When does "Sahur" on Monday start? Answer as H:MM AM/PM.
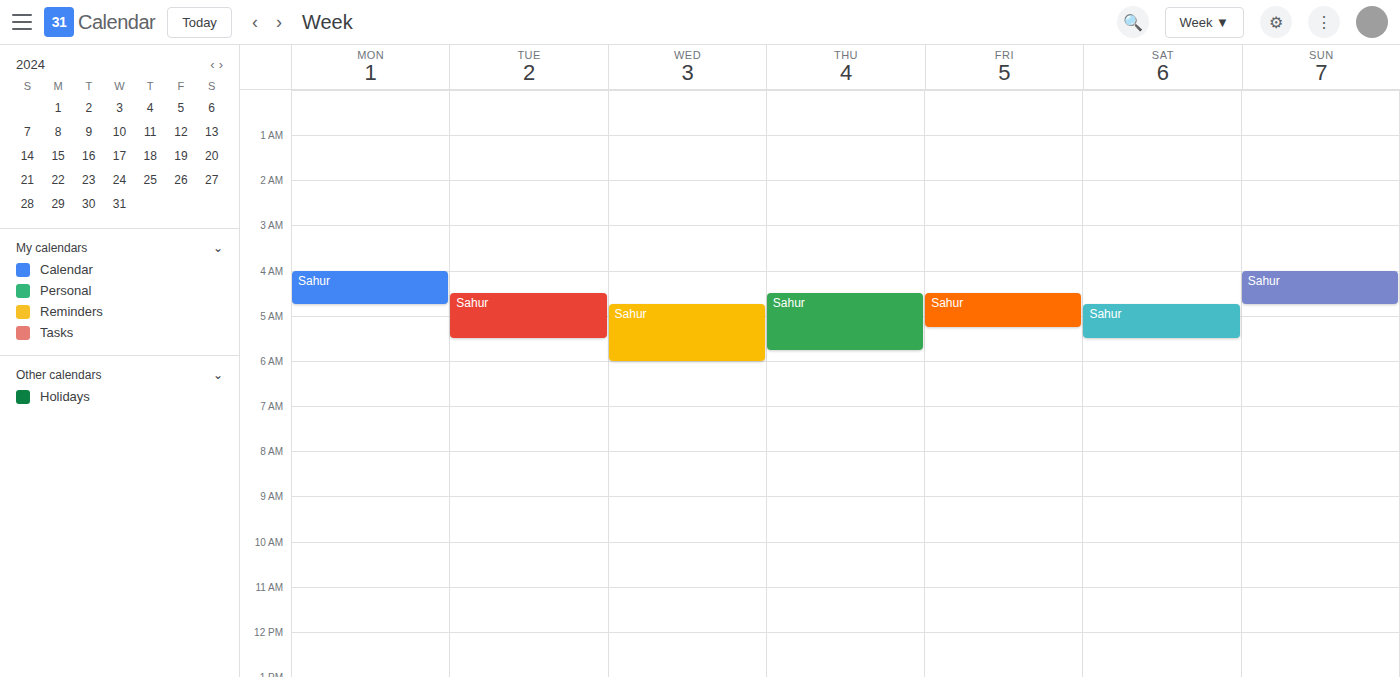
4:00 AM